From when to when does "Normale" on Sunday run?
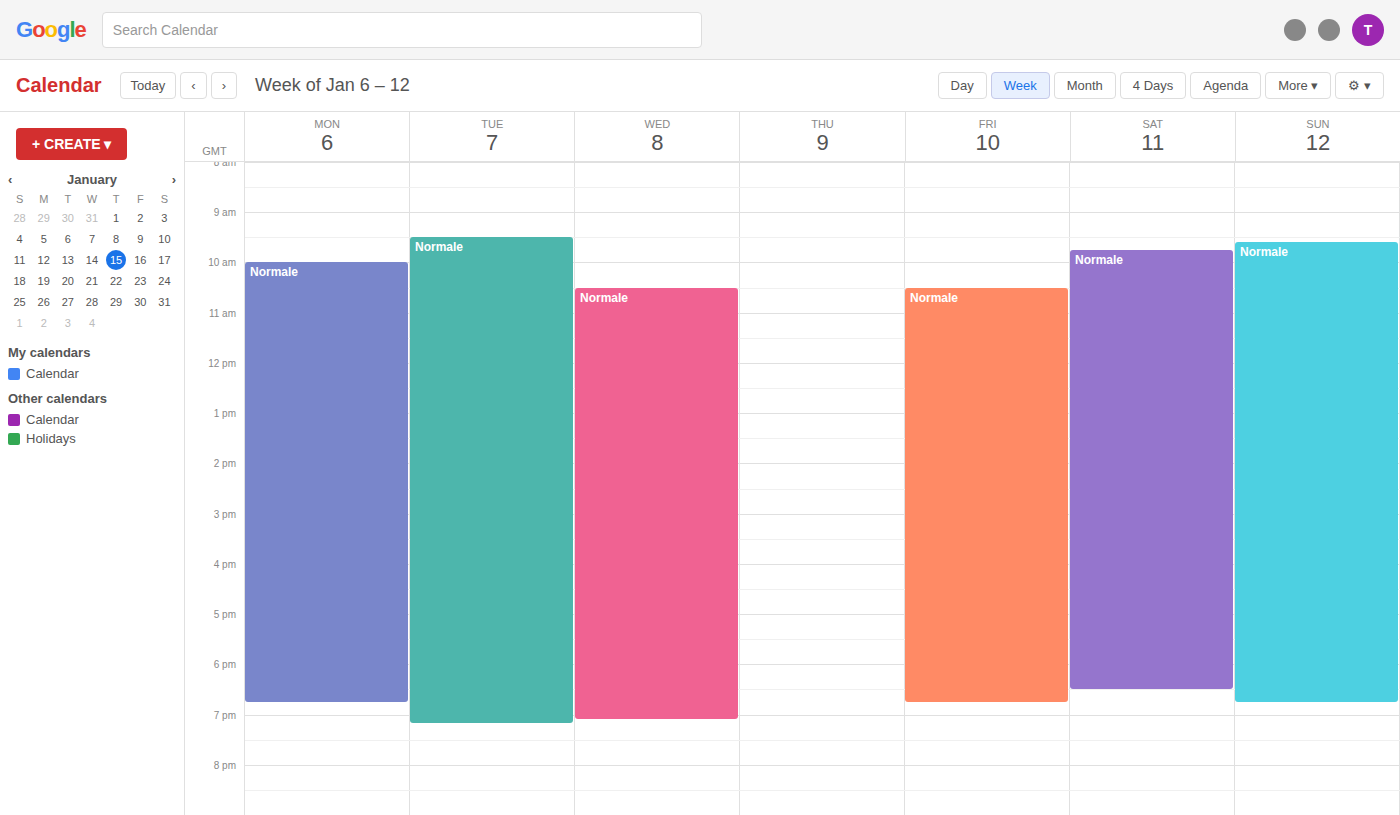
9:35 AM to 6:45 PM